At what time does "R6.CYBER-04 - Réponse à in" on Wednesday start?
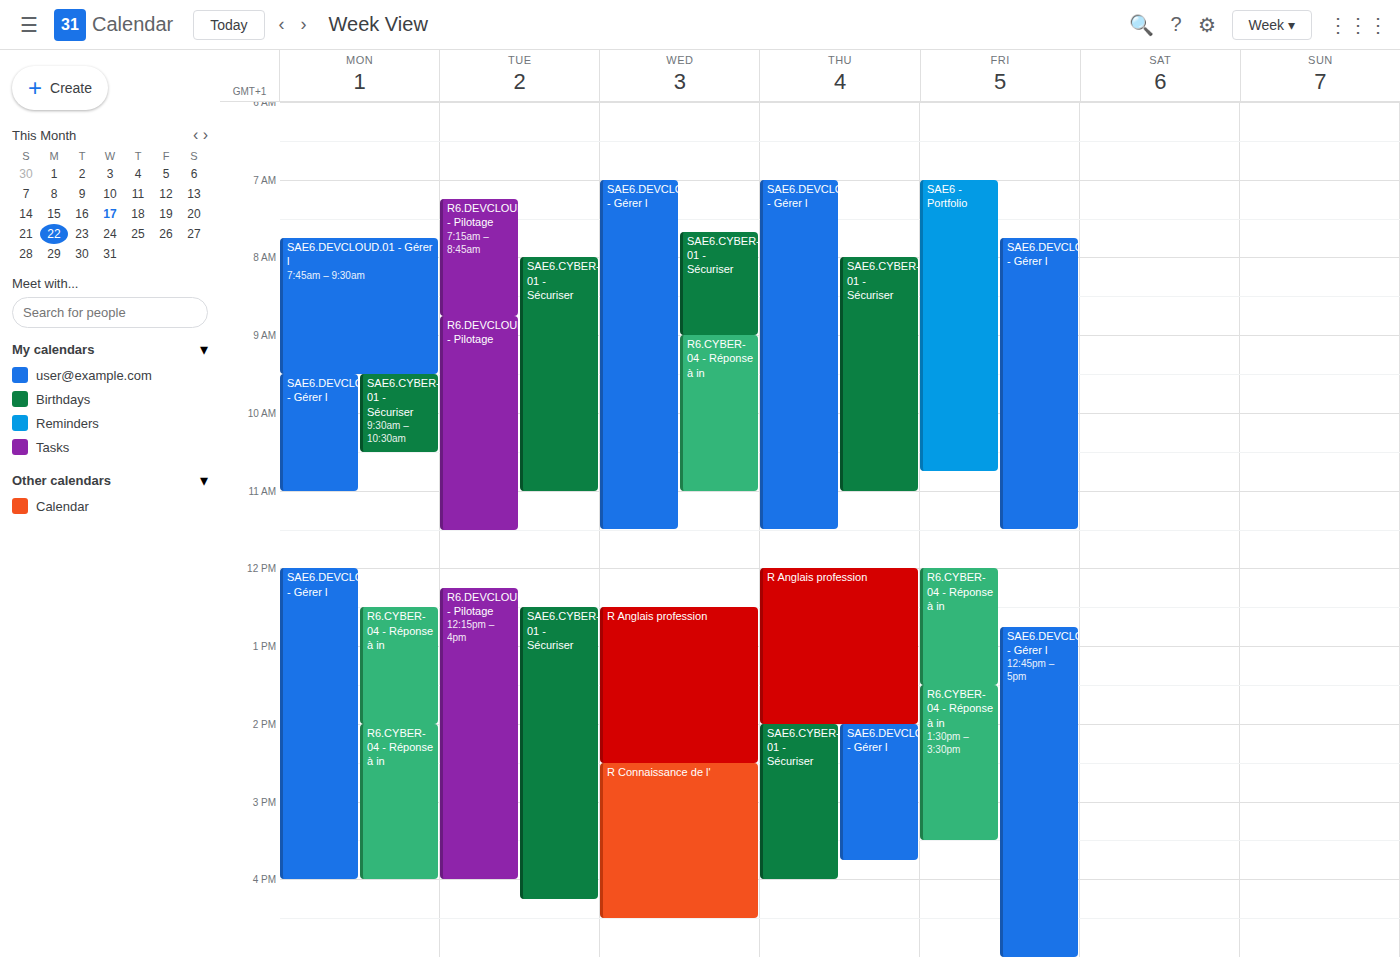
9:00 AM